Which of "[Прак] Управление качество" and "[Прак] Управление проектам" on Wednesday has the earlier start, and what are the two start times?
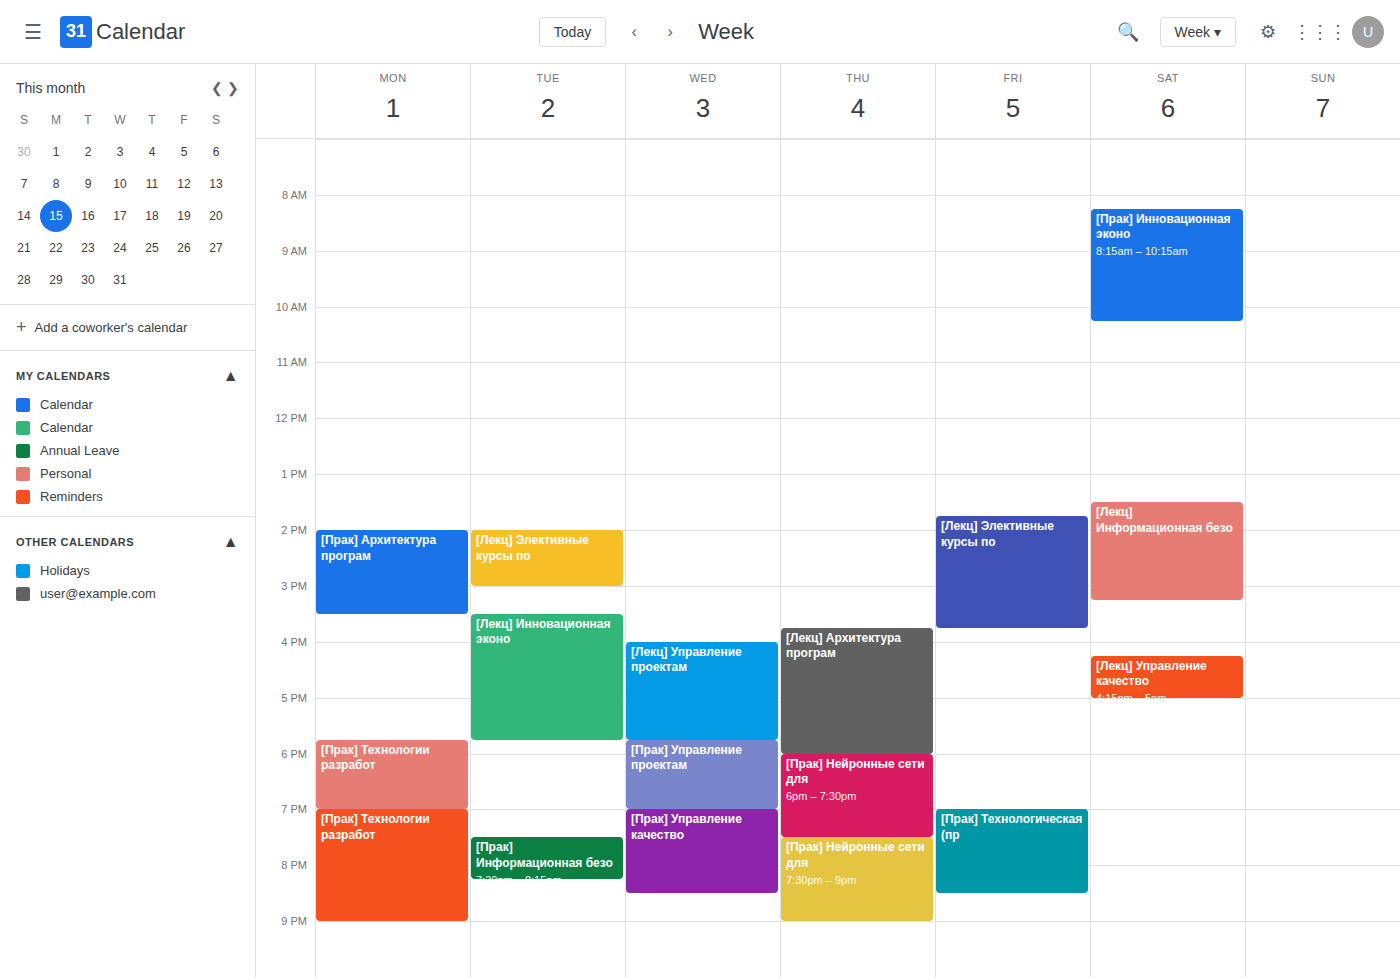
"[Прак] Управление проектам" 5:45 PM; "[Прак] Управление качество" 7:00 PM.